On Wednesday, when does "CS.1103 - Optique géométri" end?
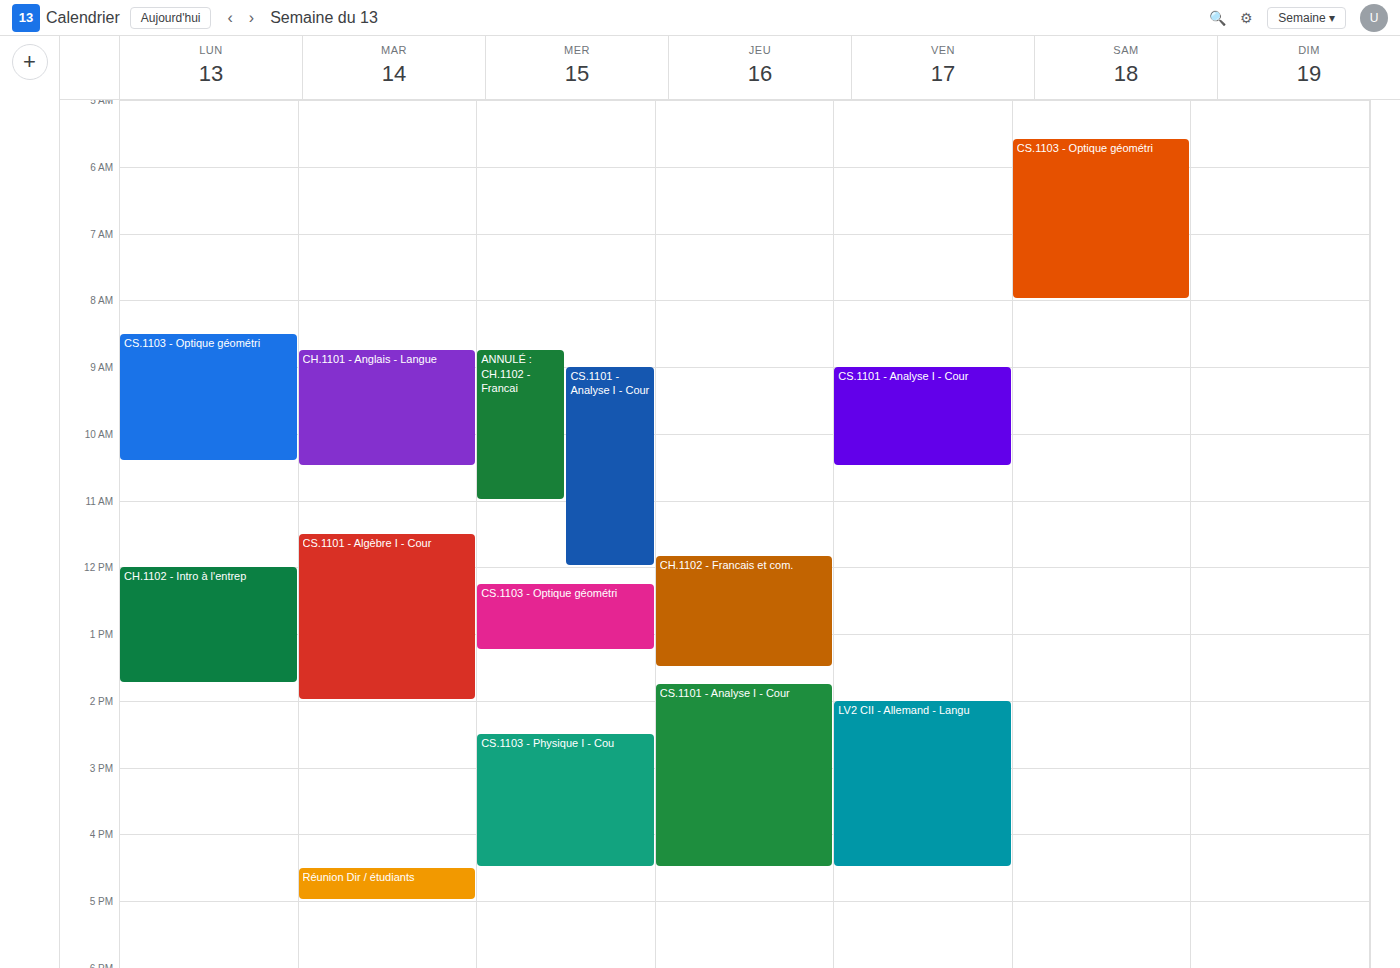
1:15 PM